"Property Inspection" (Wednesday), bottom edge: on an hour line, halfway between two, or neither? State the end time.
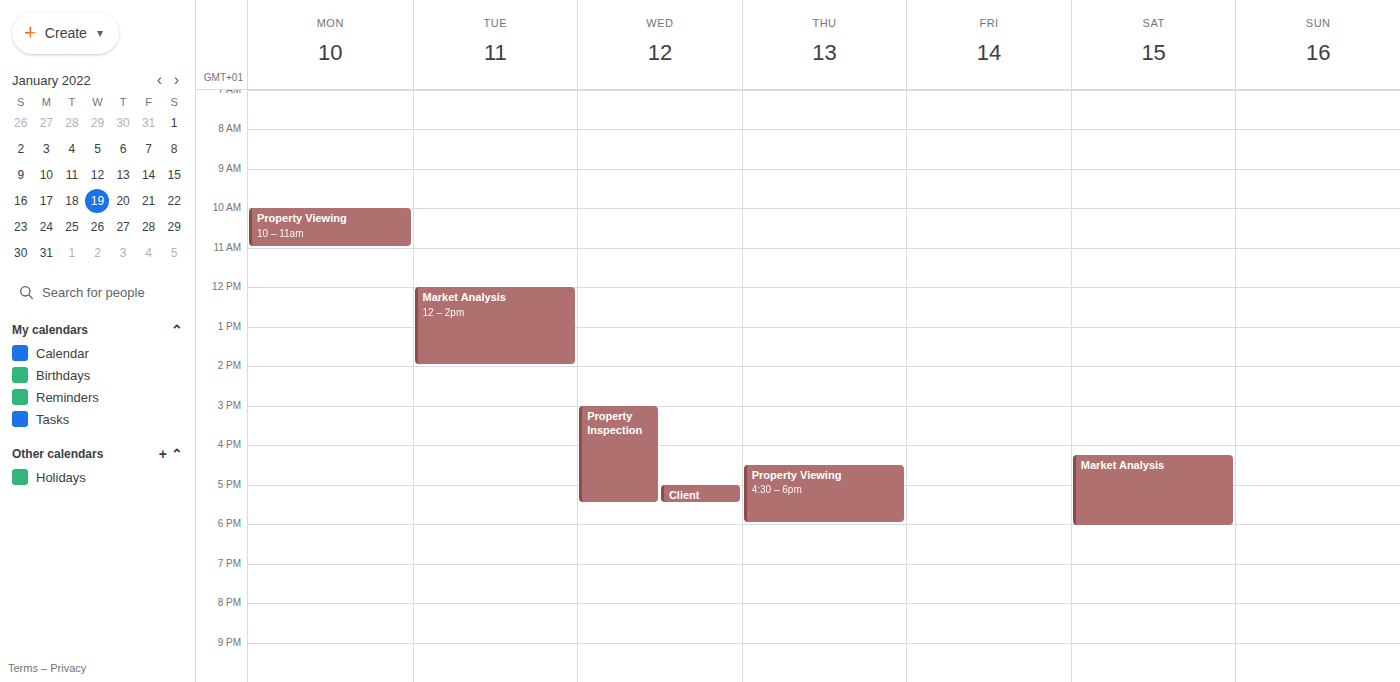
5:30 PM -- halfway between the 5 PM and 6 PM lines.